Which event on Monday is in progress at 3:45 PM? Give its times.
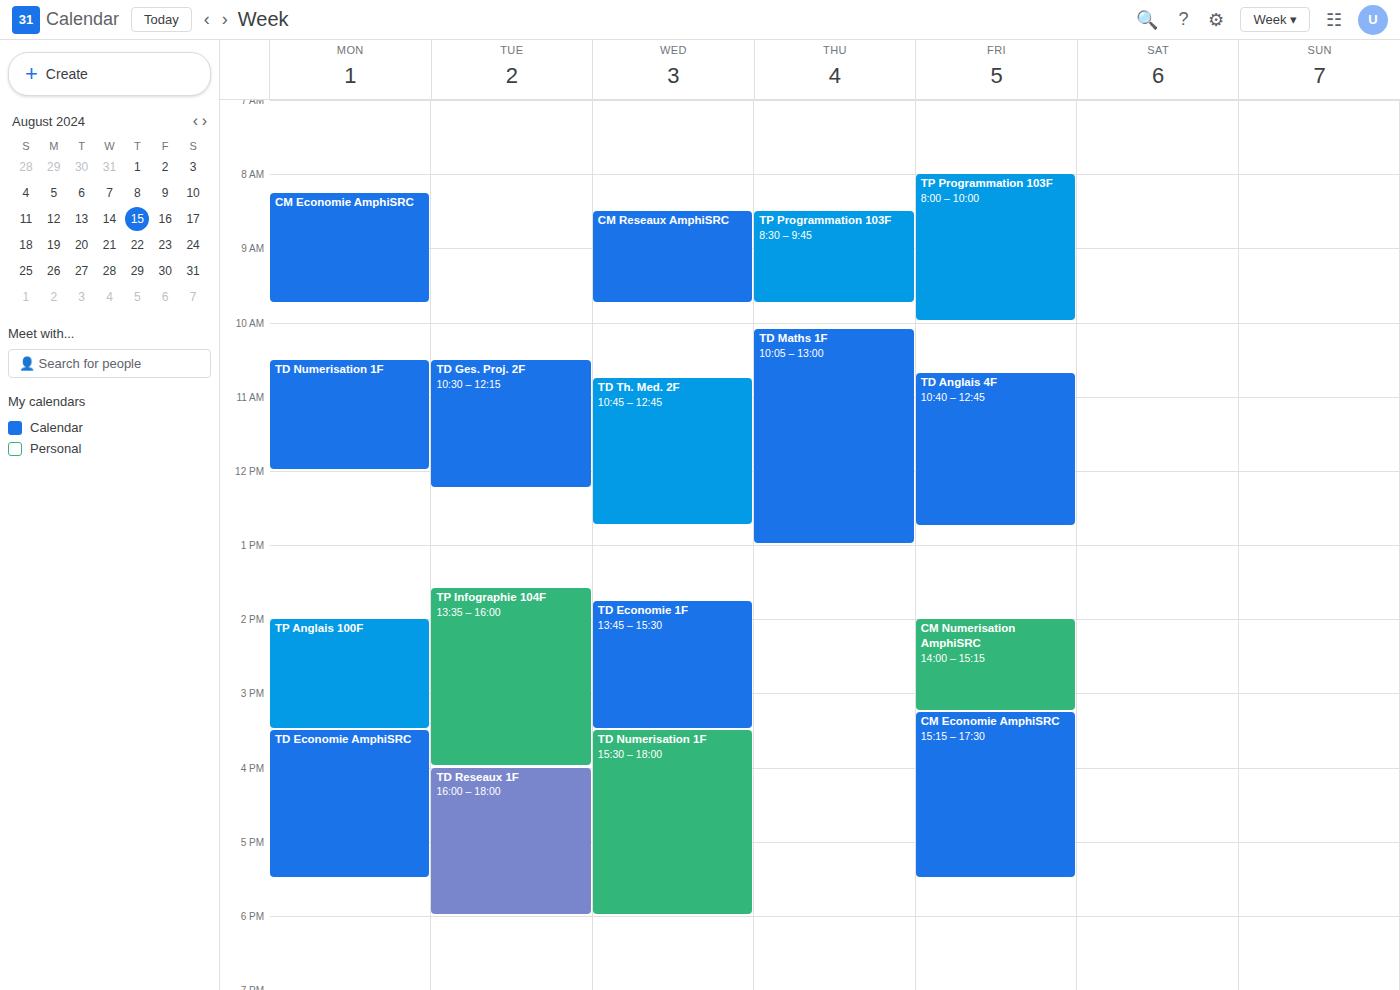
"TD Economie AmphiSRC", 3:30 PM to 5:30 PM